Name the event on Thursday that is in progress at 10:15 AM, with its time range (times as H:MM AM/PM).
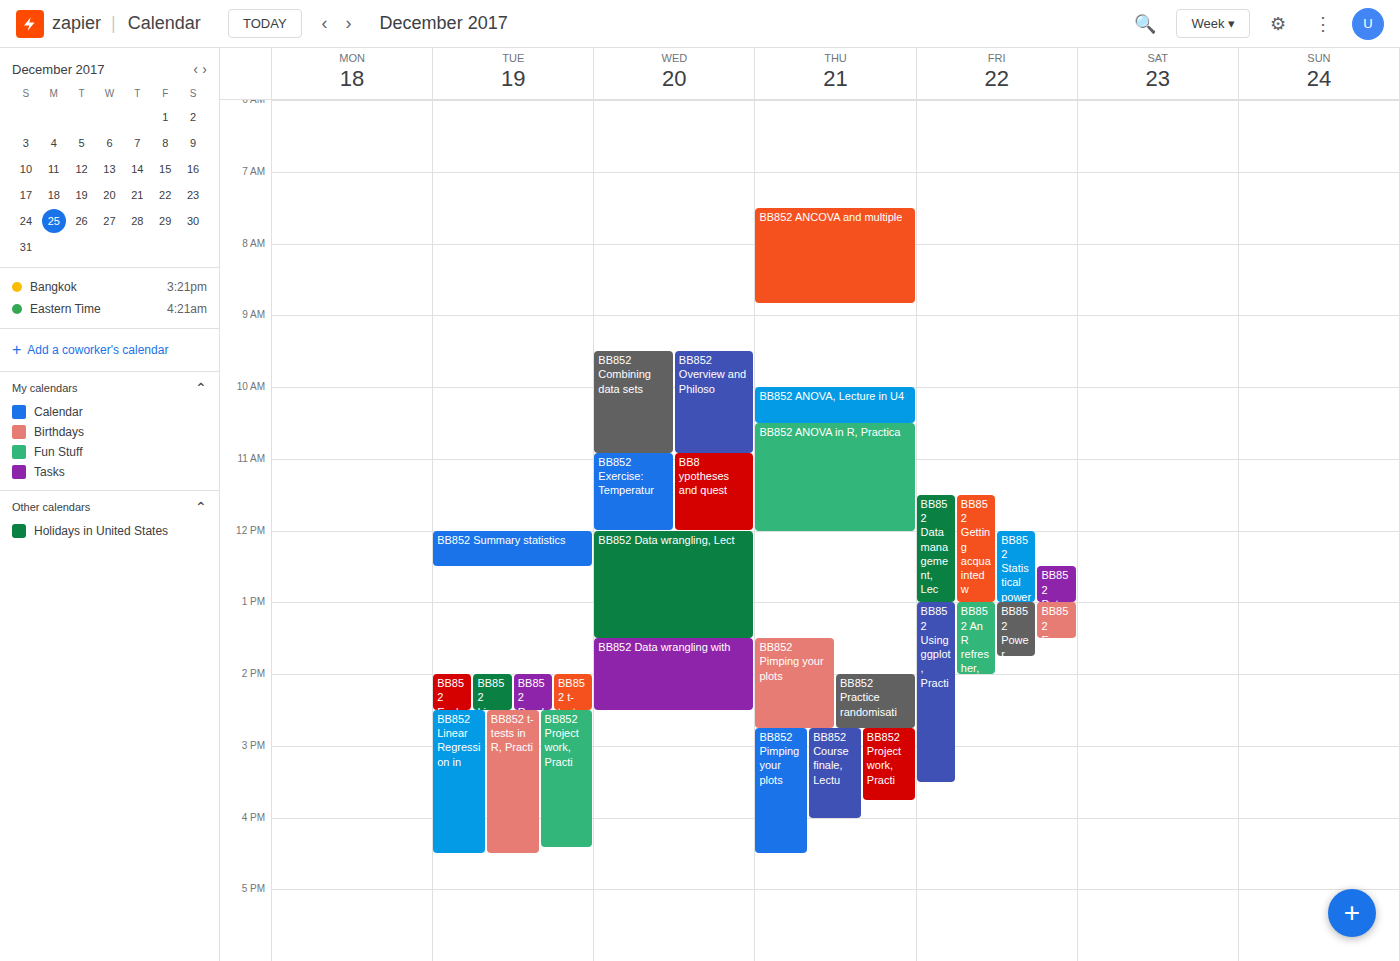
"BB852 ANOVA, Lecture in U4", 10:00 AM to 10:30 AM